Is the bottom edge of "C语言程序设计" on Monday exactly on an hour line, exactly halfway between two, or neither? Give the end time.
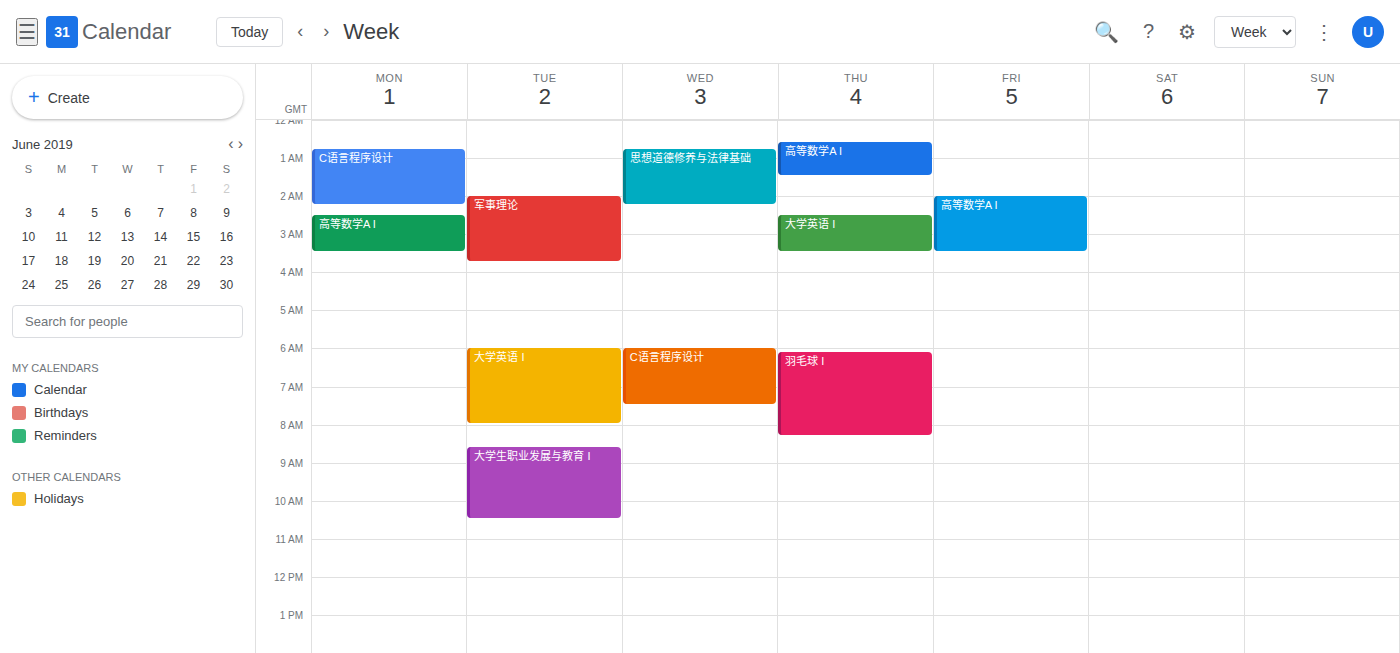
2:15 AM -- neither: a quarter of the way from the 2 AM line to the 3 AM line.